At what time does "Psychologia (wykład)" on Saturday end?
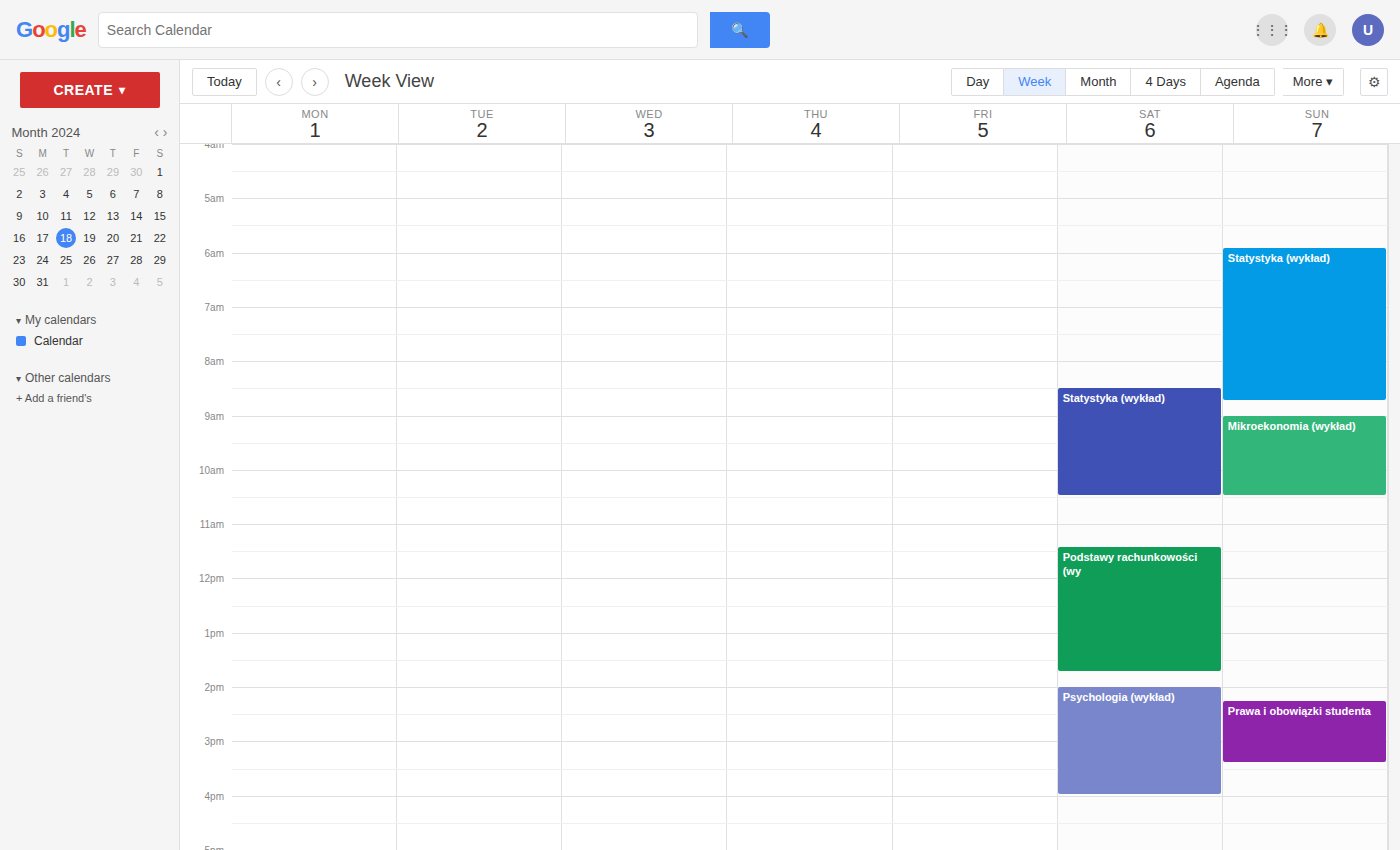
4:00 PM